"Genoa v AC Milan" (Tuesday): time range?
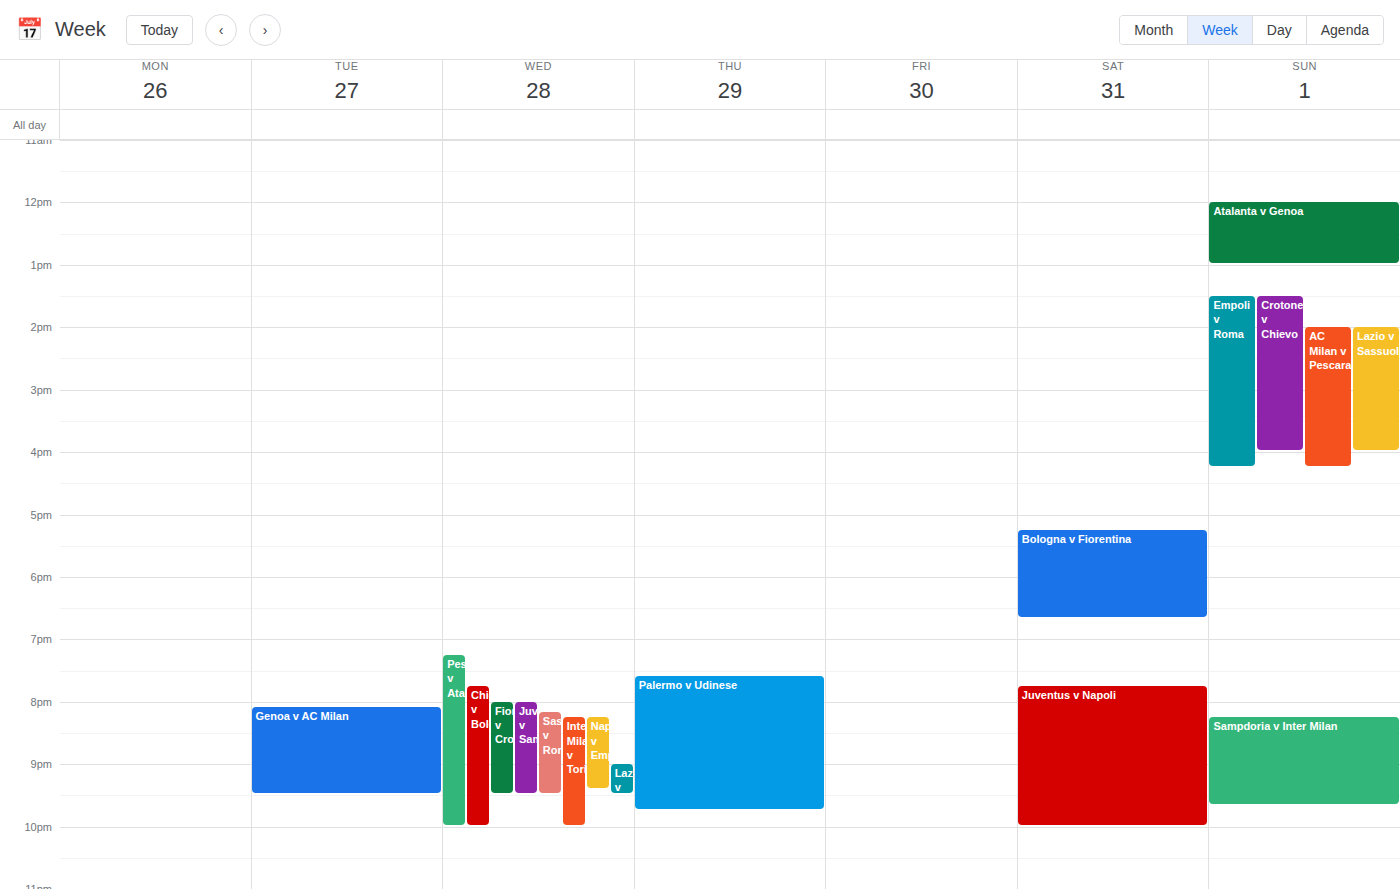
8:05 PM to 9:30 PM